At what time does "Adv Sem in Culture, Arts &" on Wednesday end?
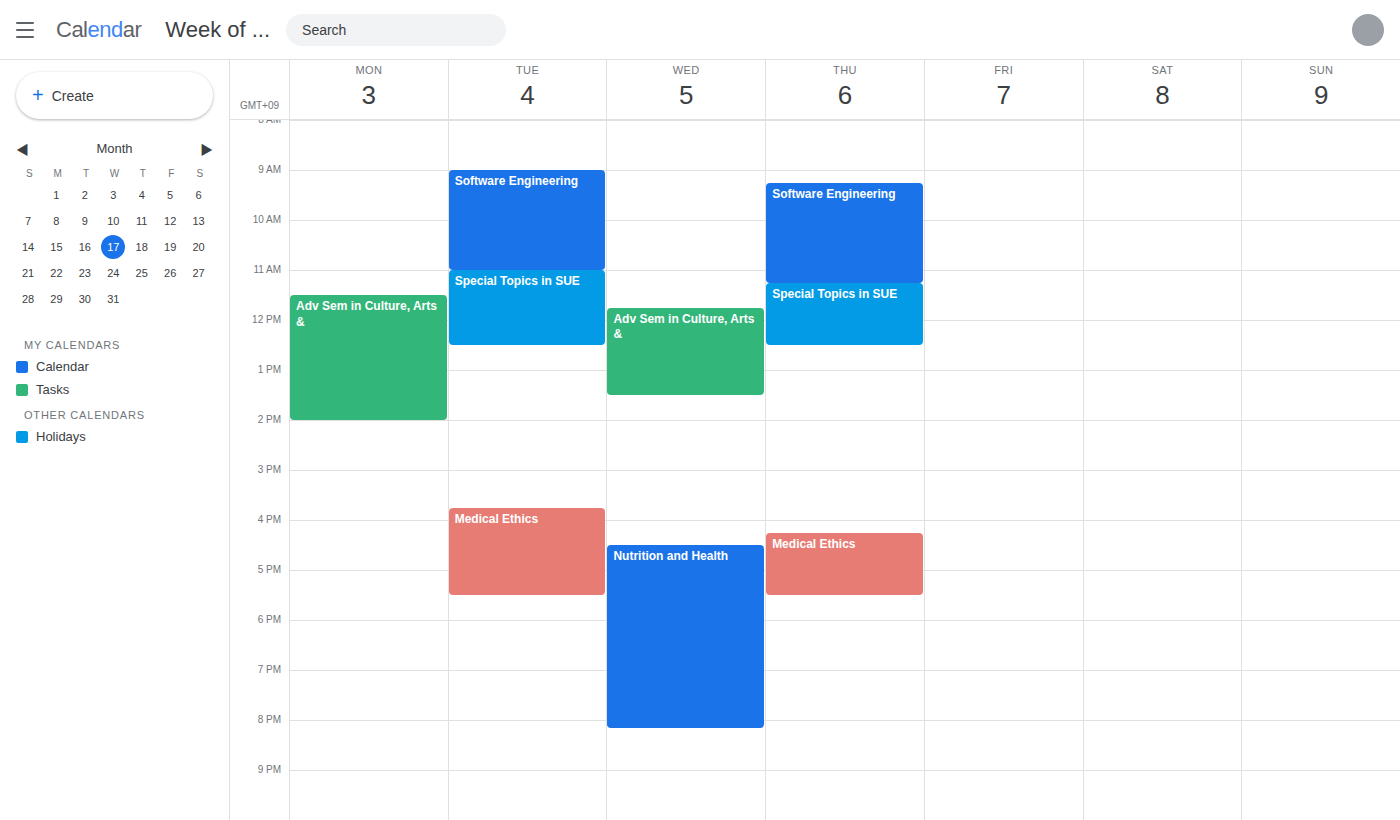
1:30 PM